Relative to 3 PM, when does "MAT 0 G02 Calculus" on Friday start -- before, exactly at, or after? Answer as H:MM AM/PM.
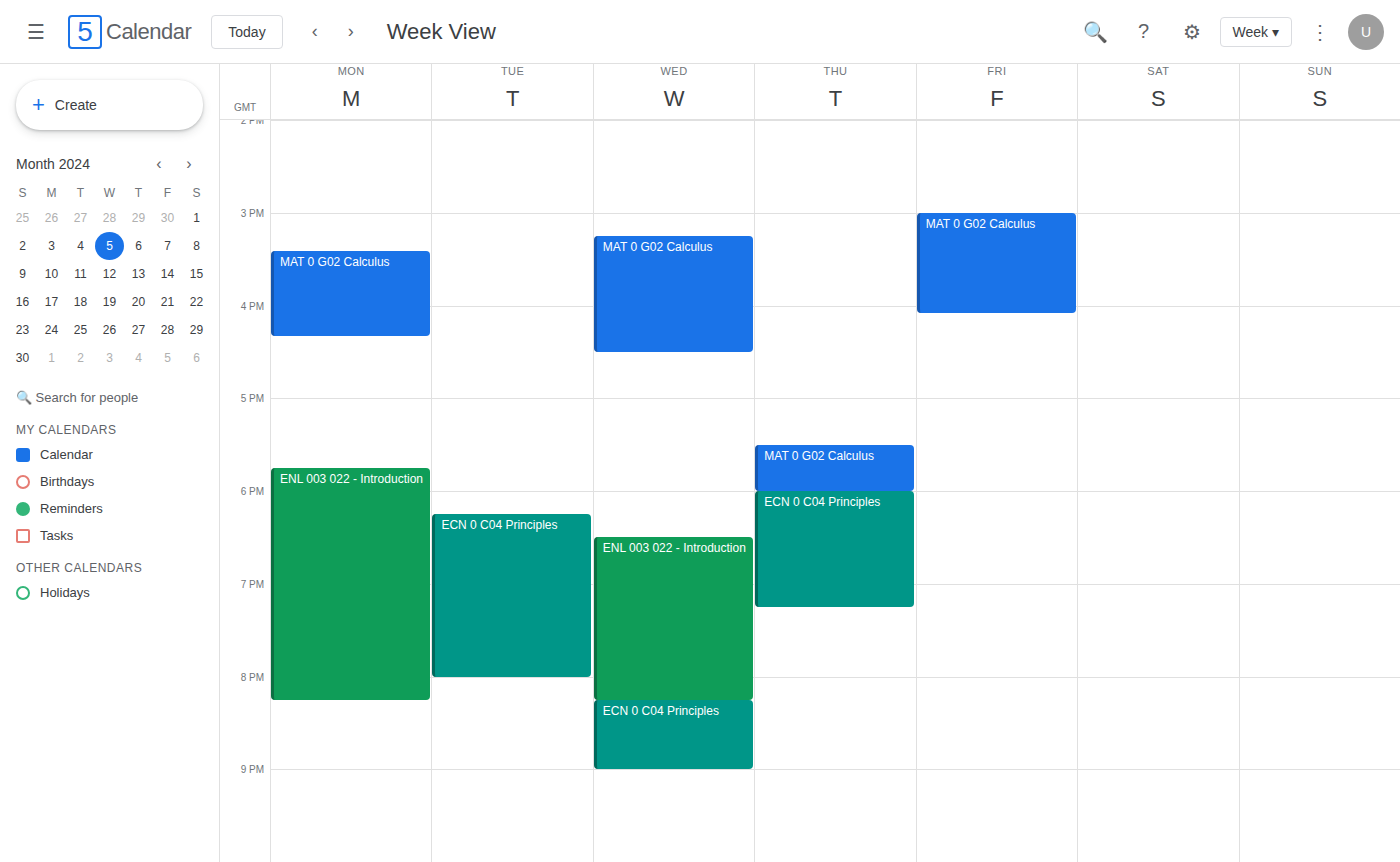
3:00 PM -- exactly at 3 PM, on the 3 PM line.